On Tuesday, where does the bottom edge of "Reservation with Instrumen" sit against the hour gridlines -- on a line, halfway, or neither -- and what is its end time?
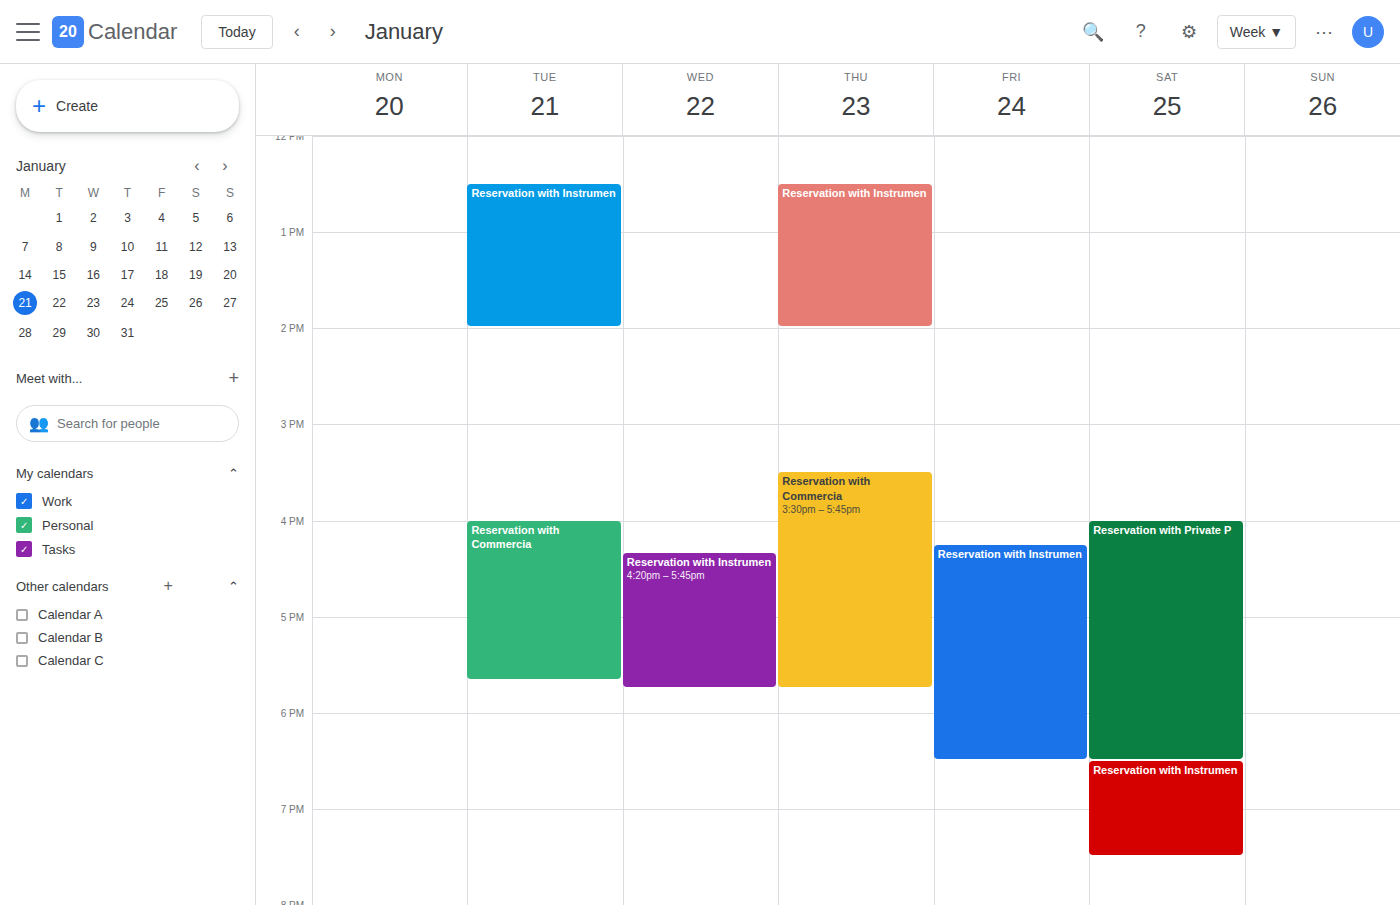
2:00 PM -- exactly on the 2 PM line.